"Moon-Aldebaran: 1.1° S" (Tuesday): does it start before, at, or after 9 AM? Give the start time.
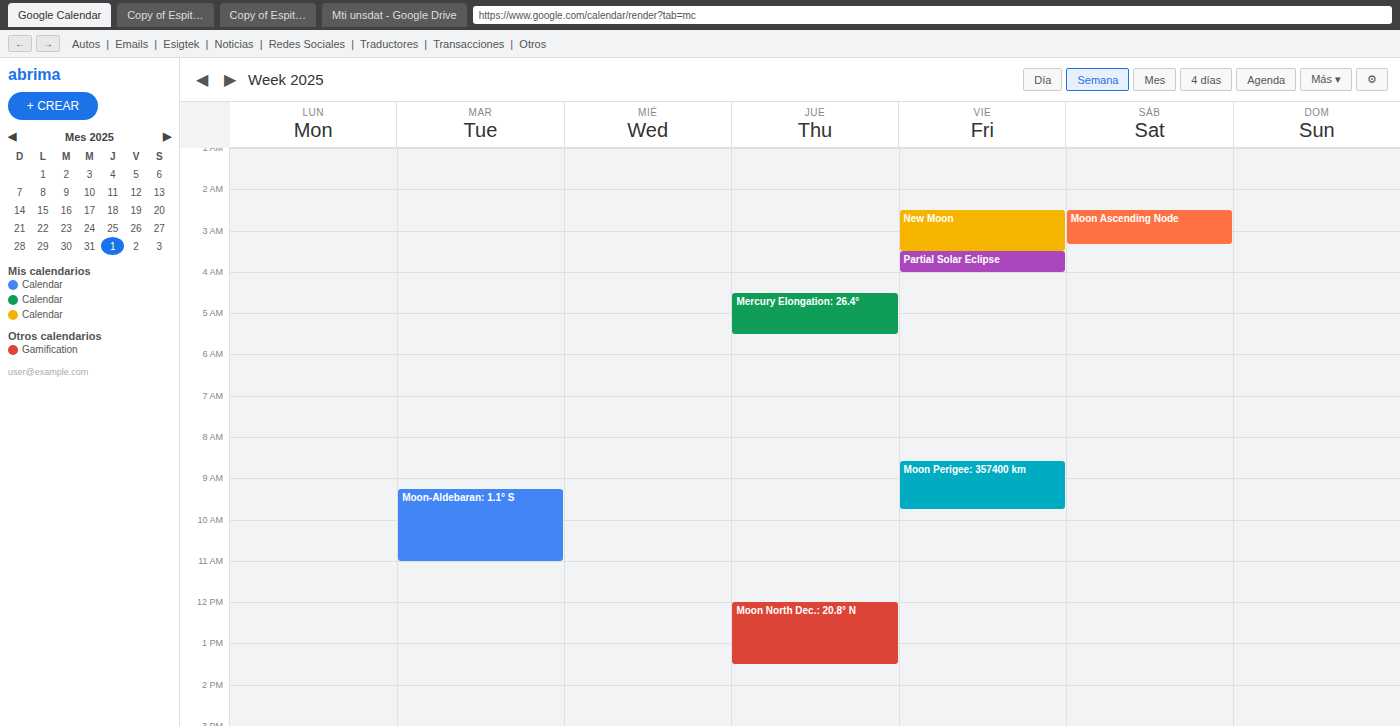
9:15 AM -- after 9 AM, 15 minutes below the 9 AM line.